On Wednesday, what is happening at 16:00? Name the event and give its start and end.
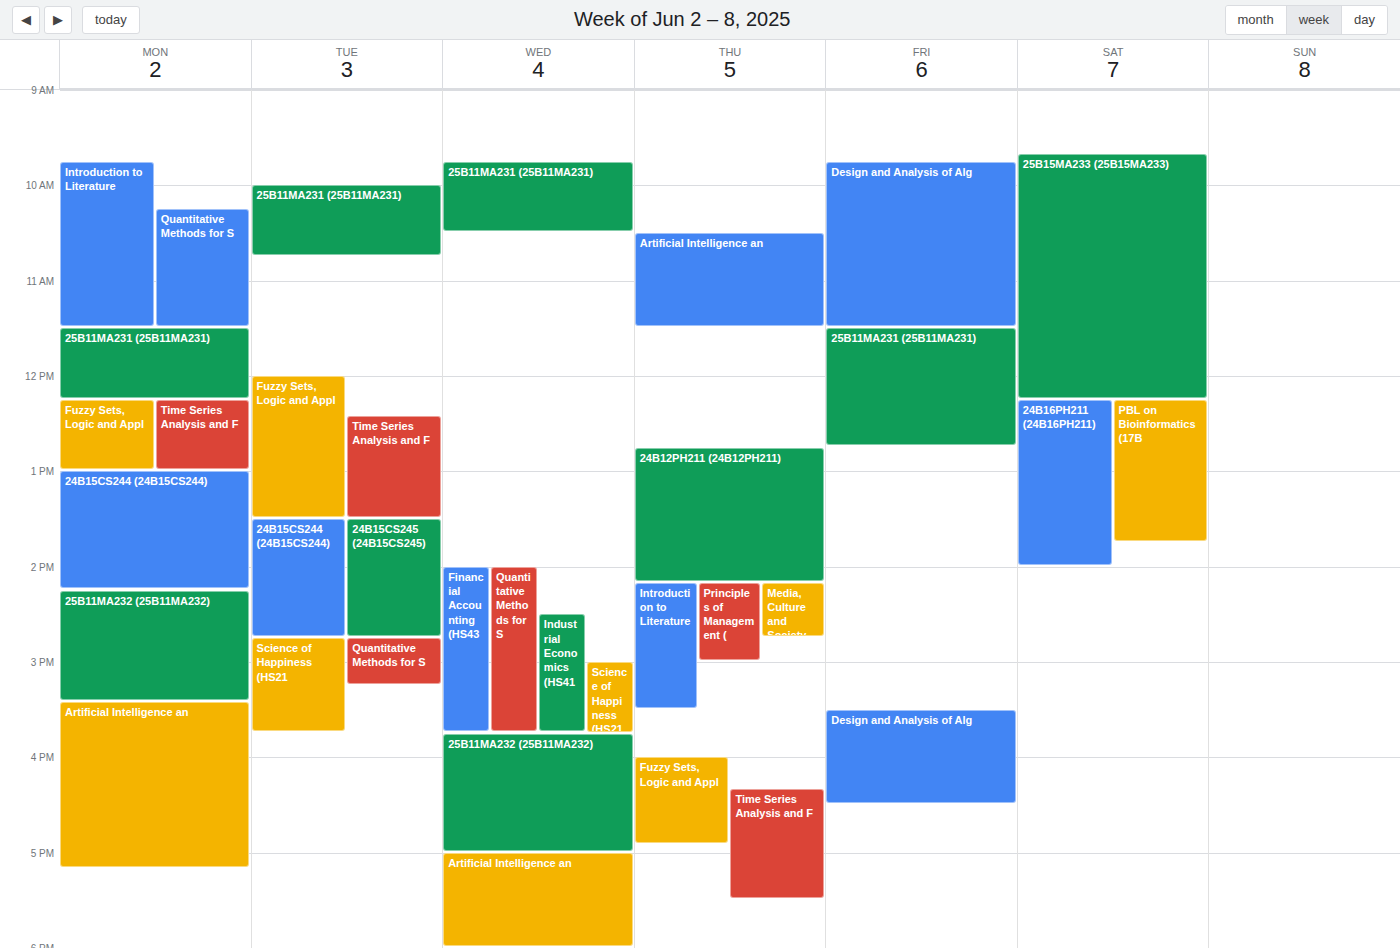
"25B11MA232 (25B11MA232)", 15:45 to 17:00